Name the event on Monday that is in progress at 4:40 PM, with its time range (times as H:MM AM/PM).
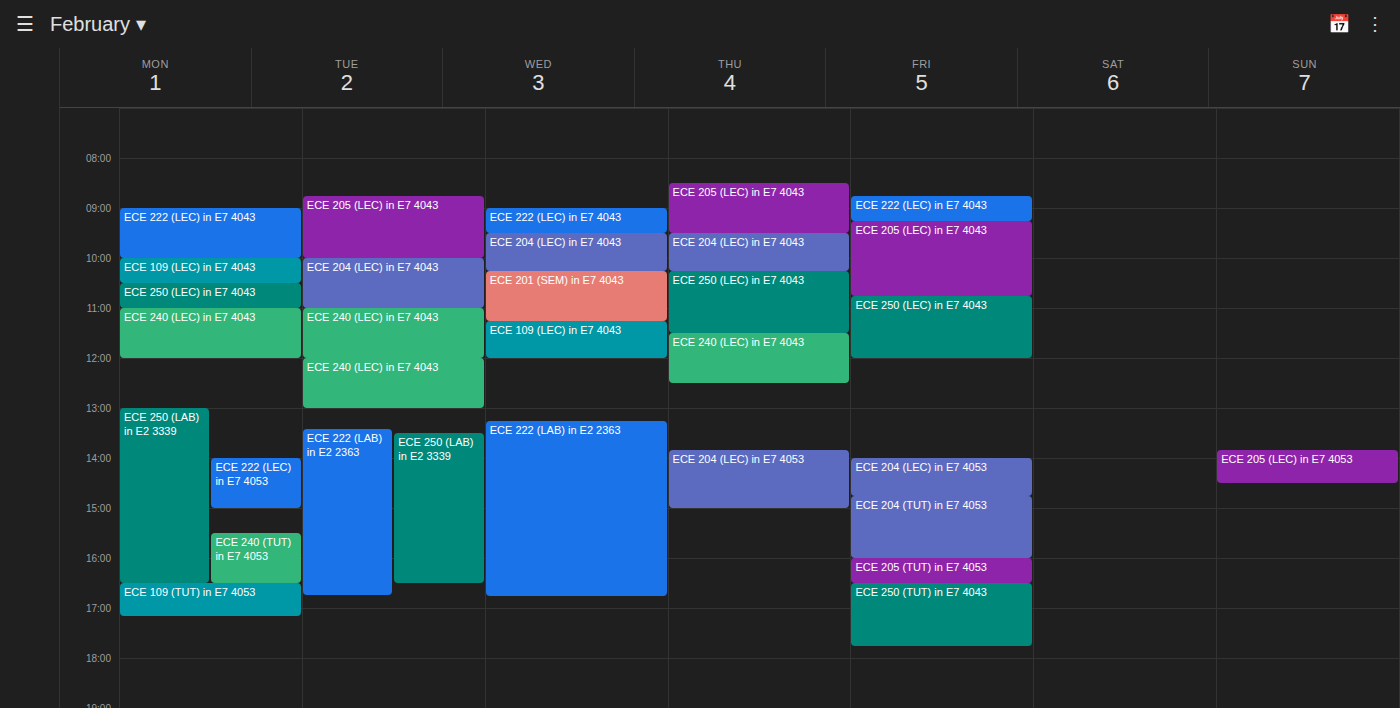
"ECE 109 (TUT) in E7 4053", 4:30 PM to 5:10 PM